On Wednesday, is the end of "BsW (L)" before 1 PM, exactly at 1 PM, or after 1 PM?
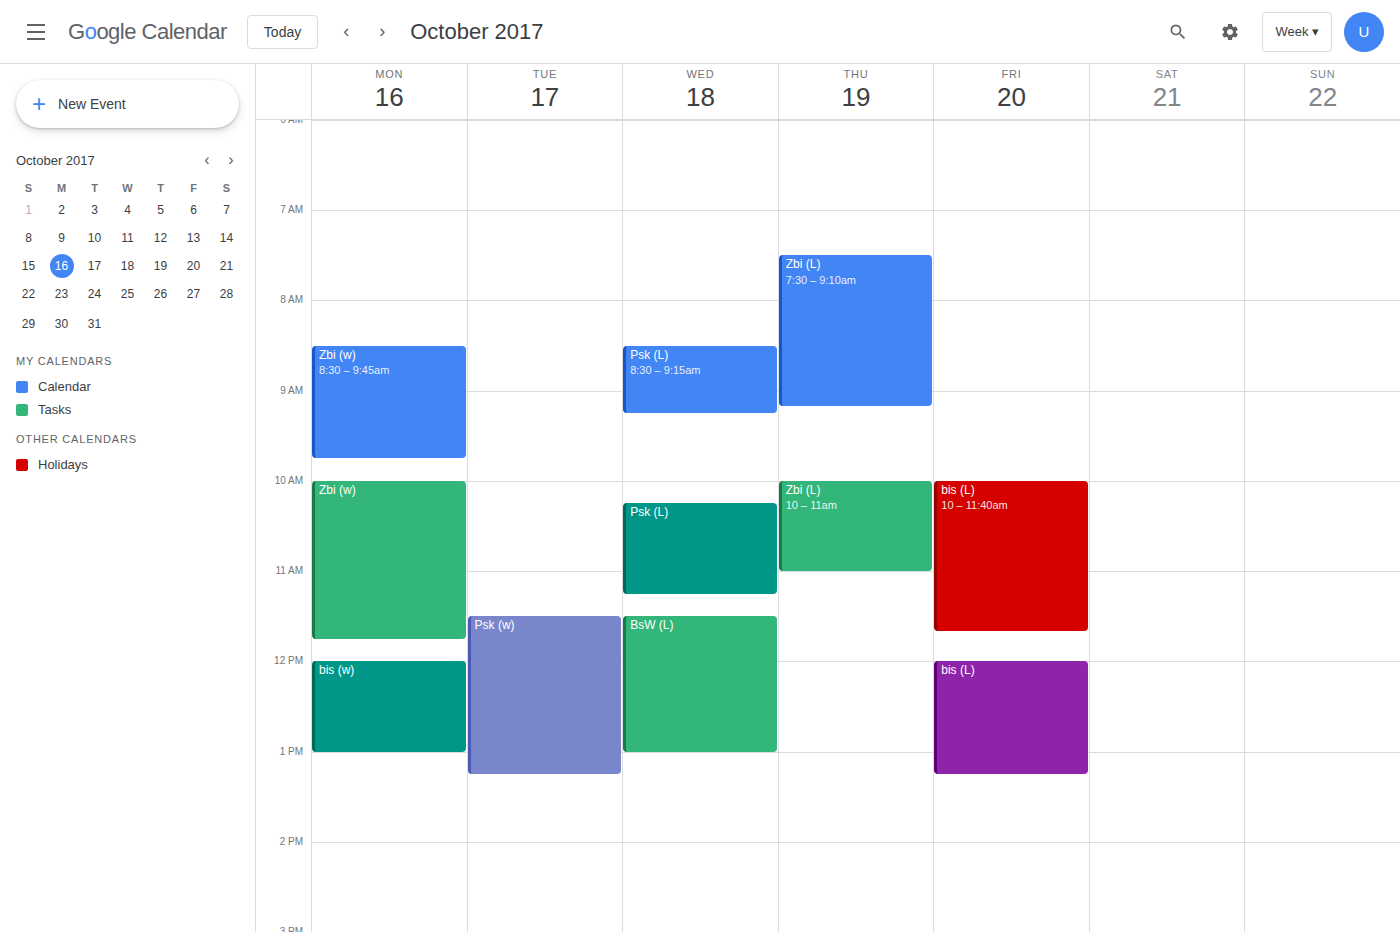
1:00 PM -- exactly at 1 PM, on the 1 PM line.